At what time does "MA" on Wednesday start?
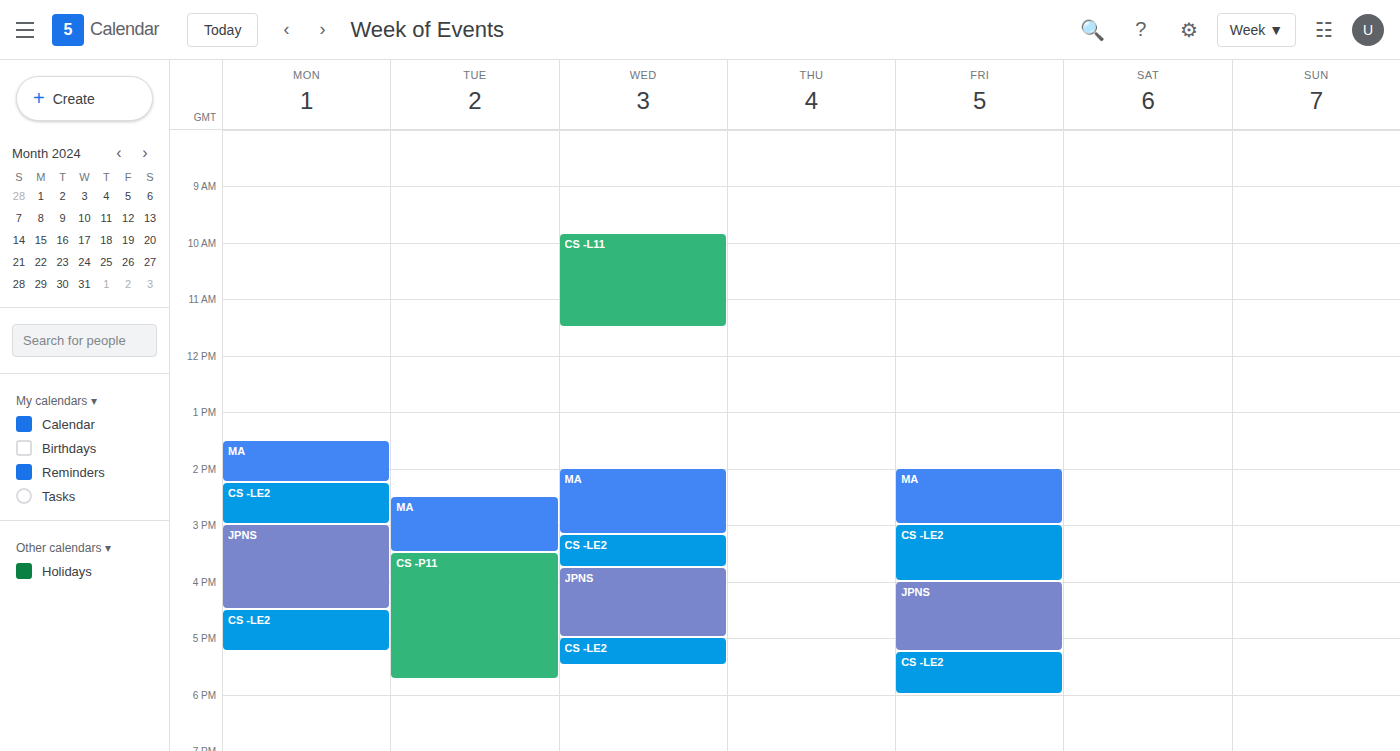
2:00 PM